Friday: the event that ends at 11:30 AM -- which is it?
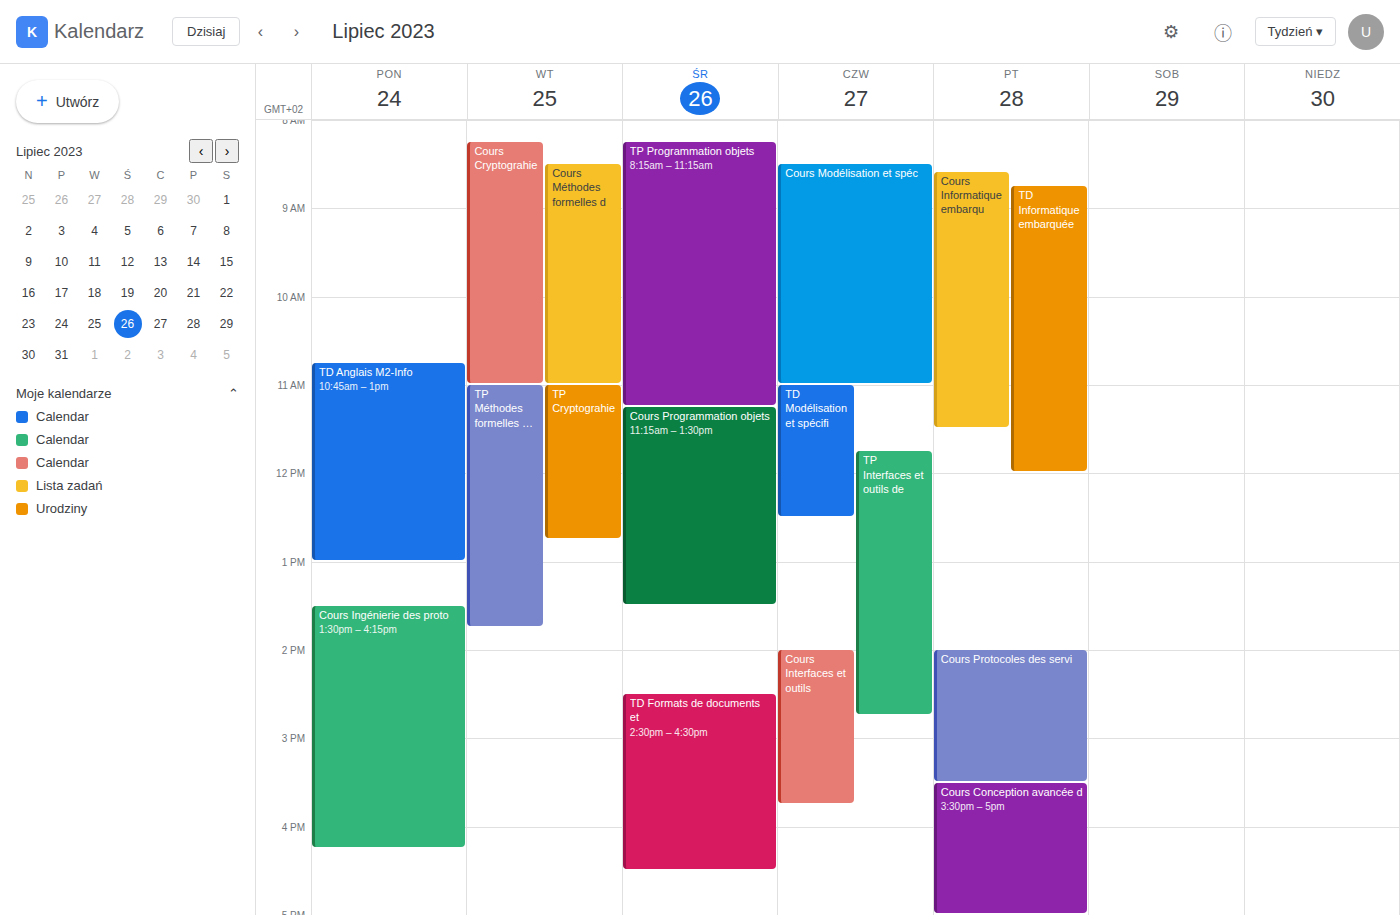
"Cours Informatique embarqu"